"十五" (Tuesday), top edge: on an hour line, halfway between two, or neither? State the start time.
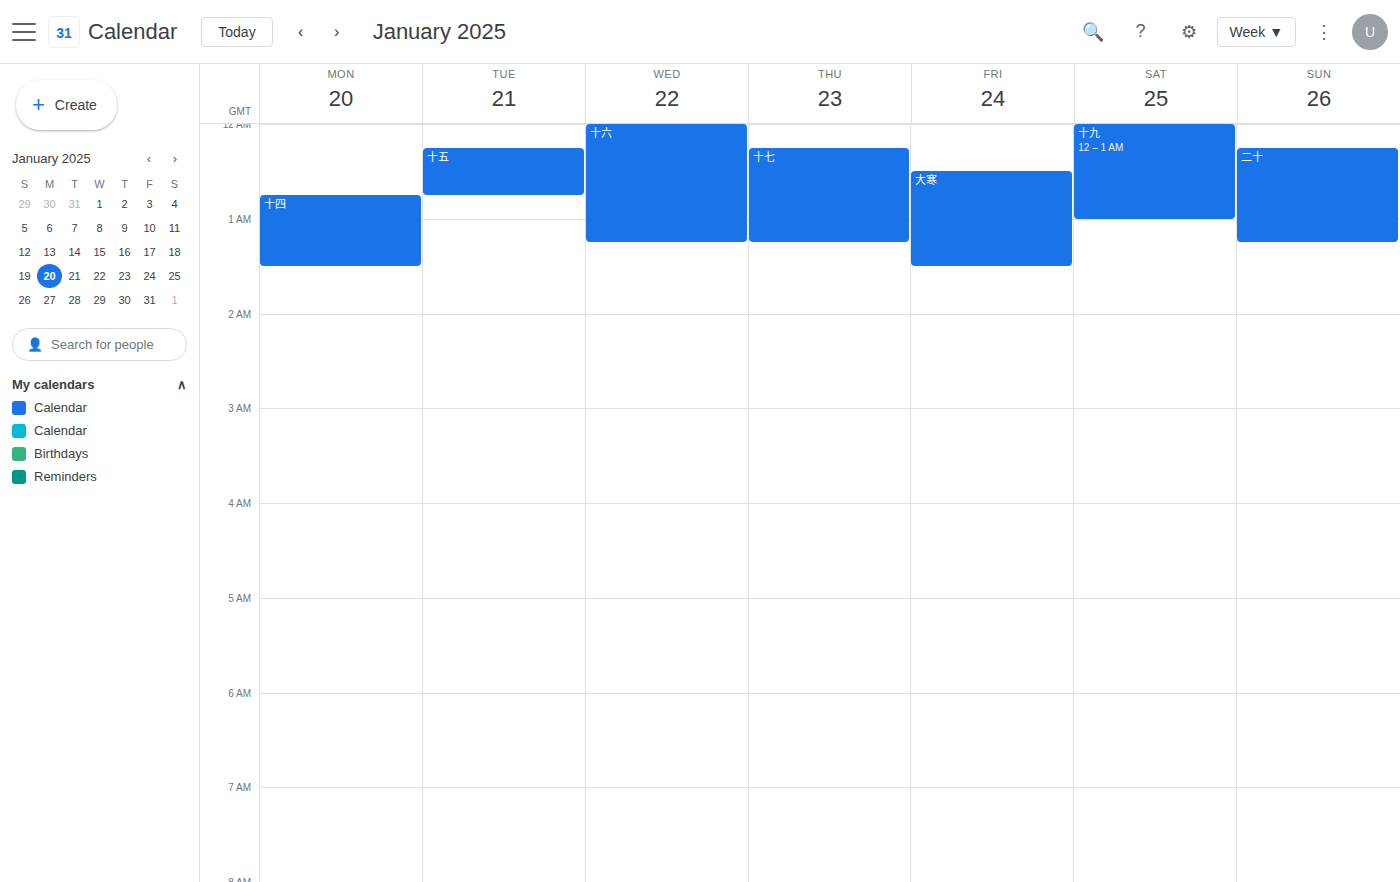
12:15 AM -- neither: a quarter of the way from the 12 AM line to the 1 AM line.